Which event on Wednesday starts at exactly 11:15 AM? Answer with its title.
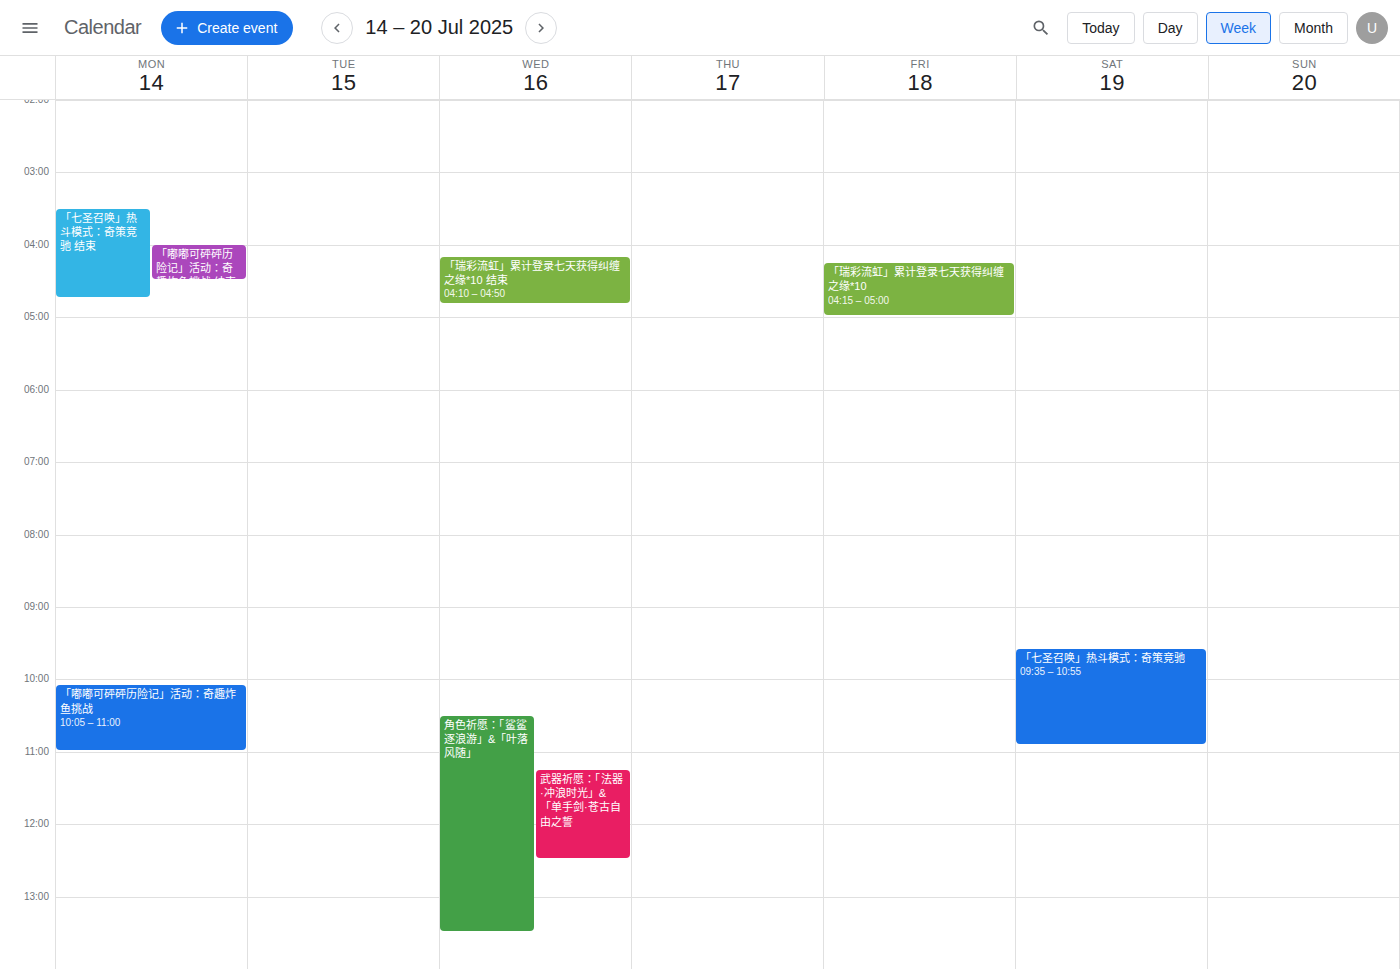
"武器祈愿：「法器·冲浪时光」&「单手剑·苍古自由之誓"